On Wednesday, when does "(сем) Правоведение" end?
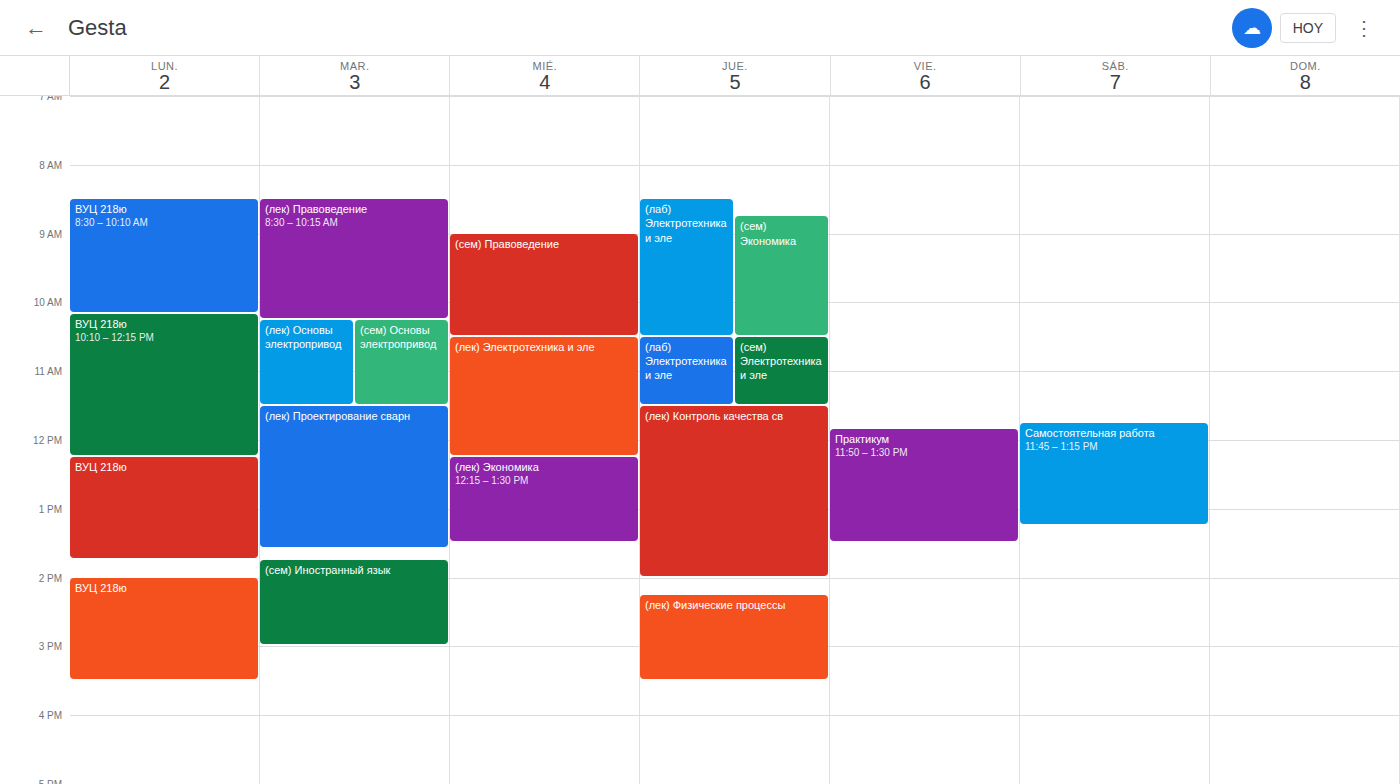
10:30 AM